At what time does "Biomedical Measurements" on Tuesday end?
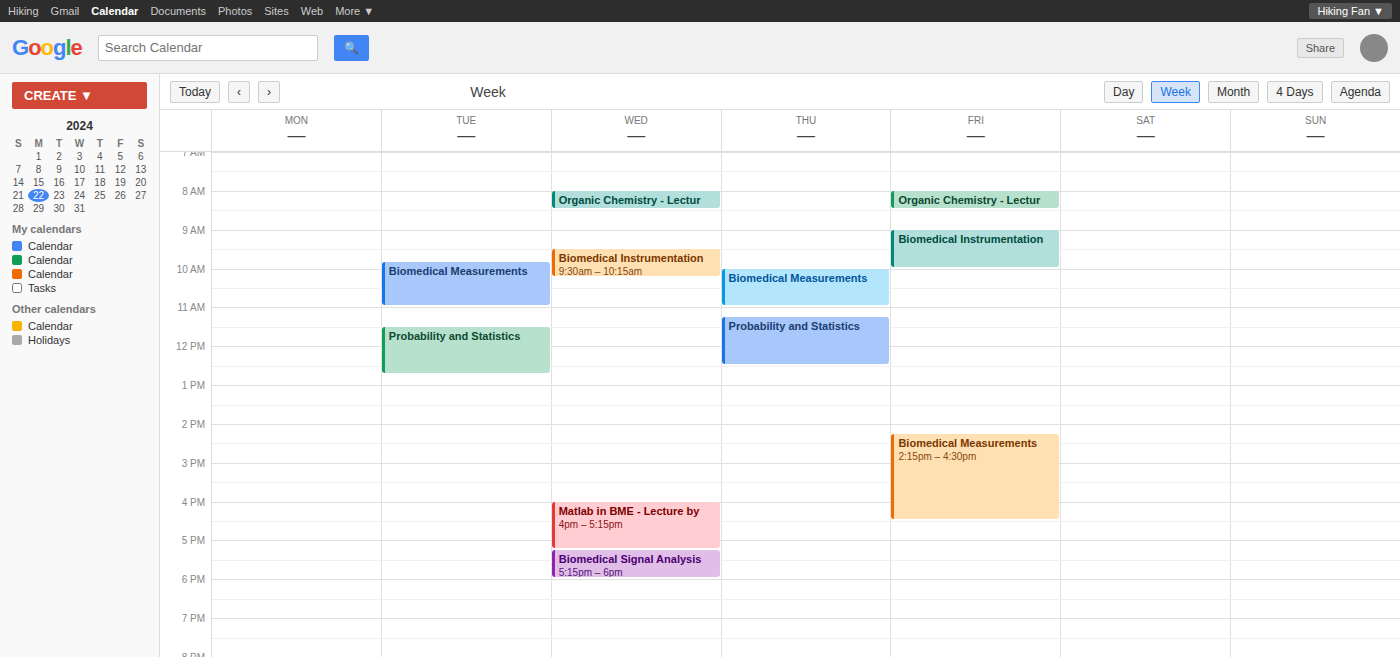
11:00 AM